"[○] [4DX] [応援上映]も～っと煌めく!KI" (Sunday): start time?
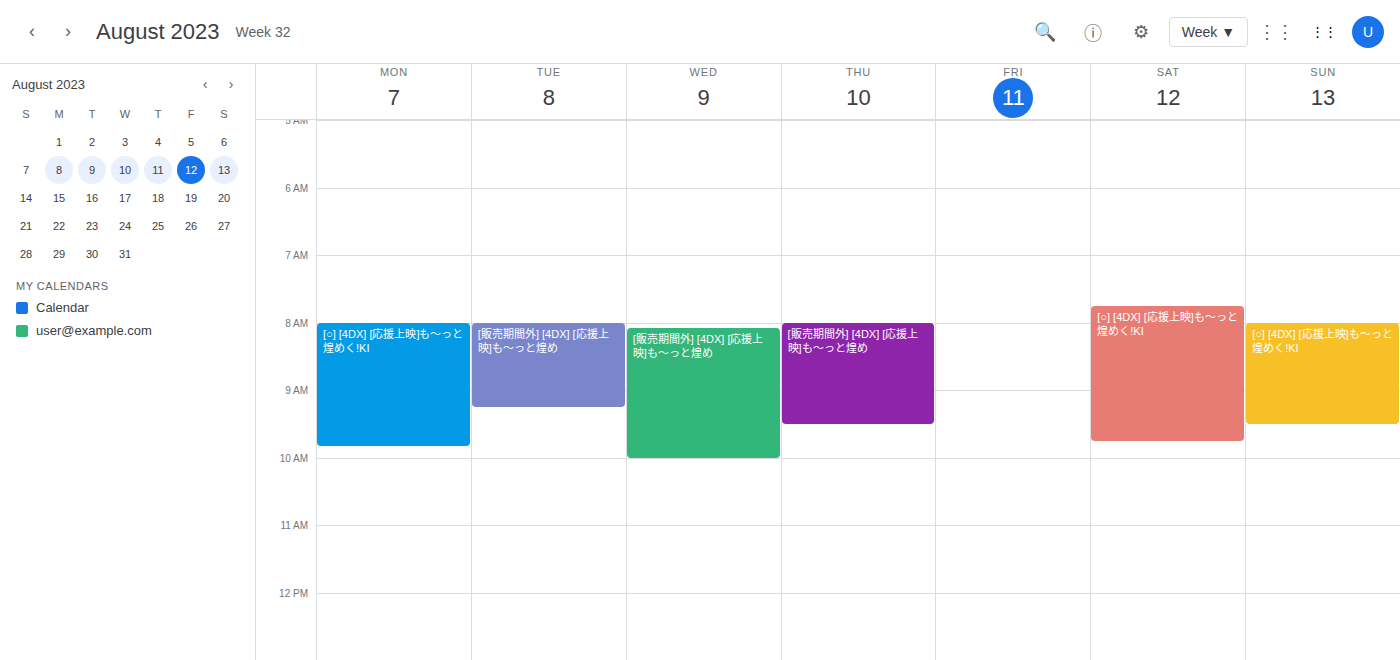
8:00 AM